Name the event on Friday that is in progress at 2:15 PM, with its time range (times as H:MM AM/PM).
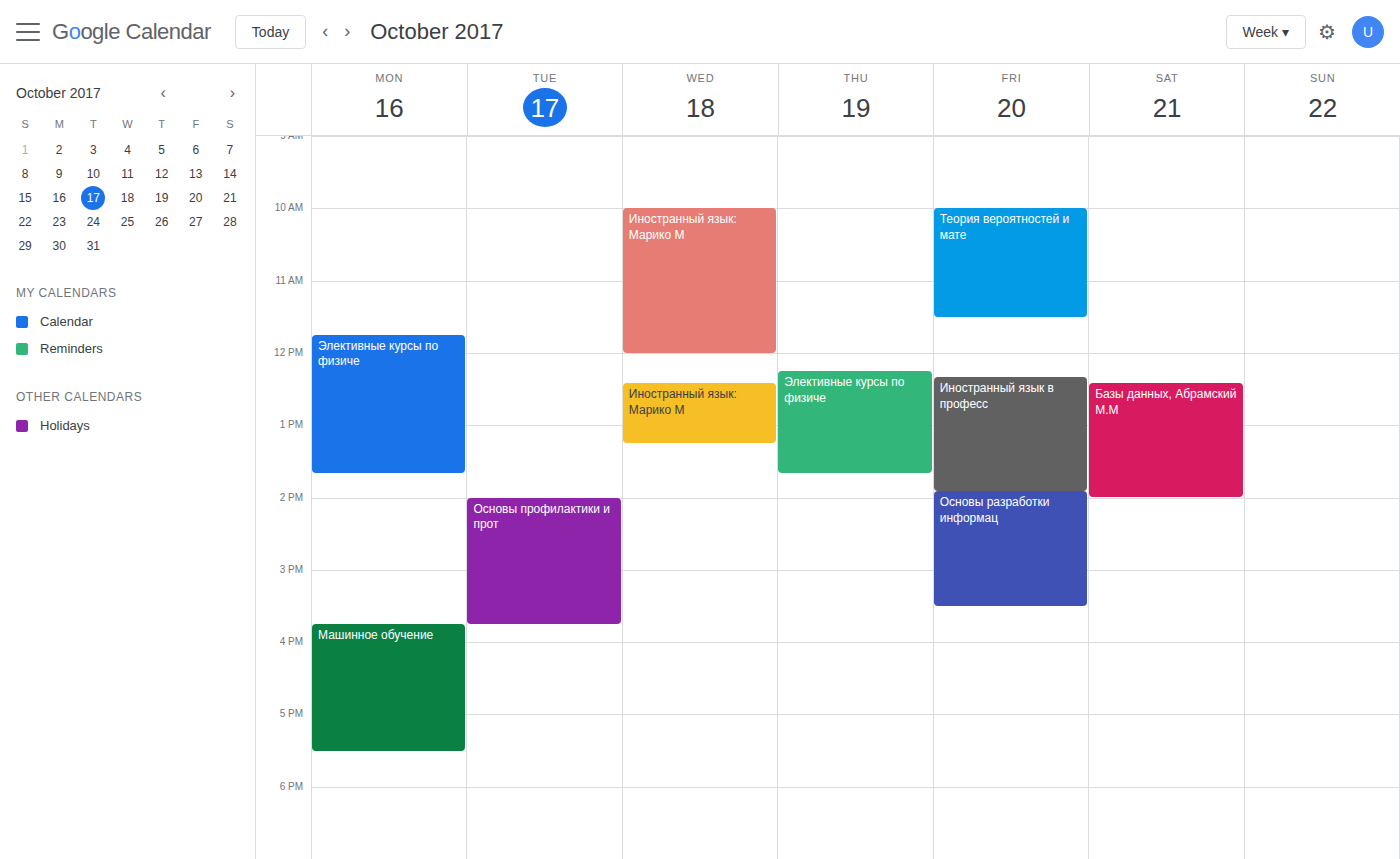
"Основы разработки информац", 1:55 PM to 3:30 PM